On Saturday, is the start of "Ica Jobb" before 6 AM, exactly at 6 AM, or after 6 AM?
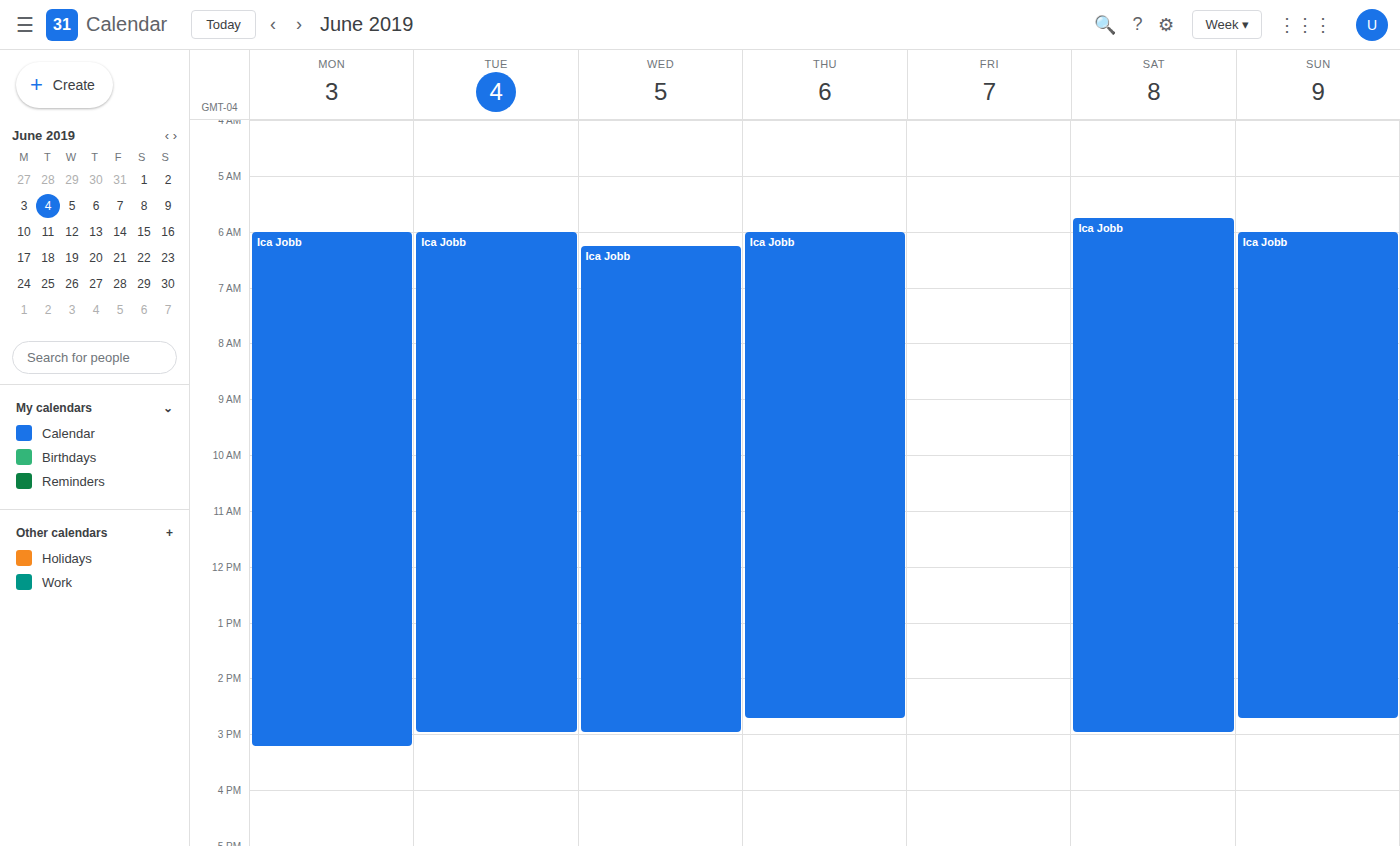
5:45 AM -- before 6 AM, 15 minutes above the 6 AM line.